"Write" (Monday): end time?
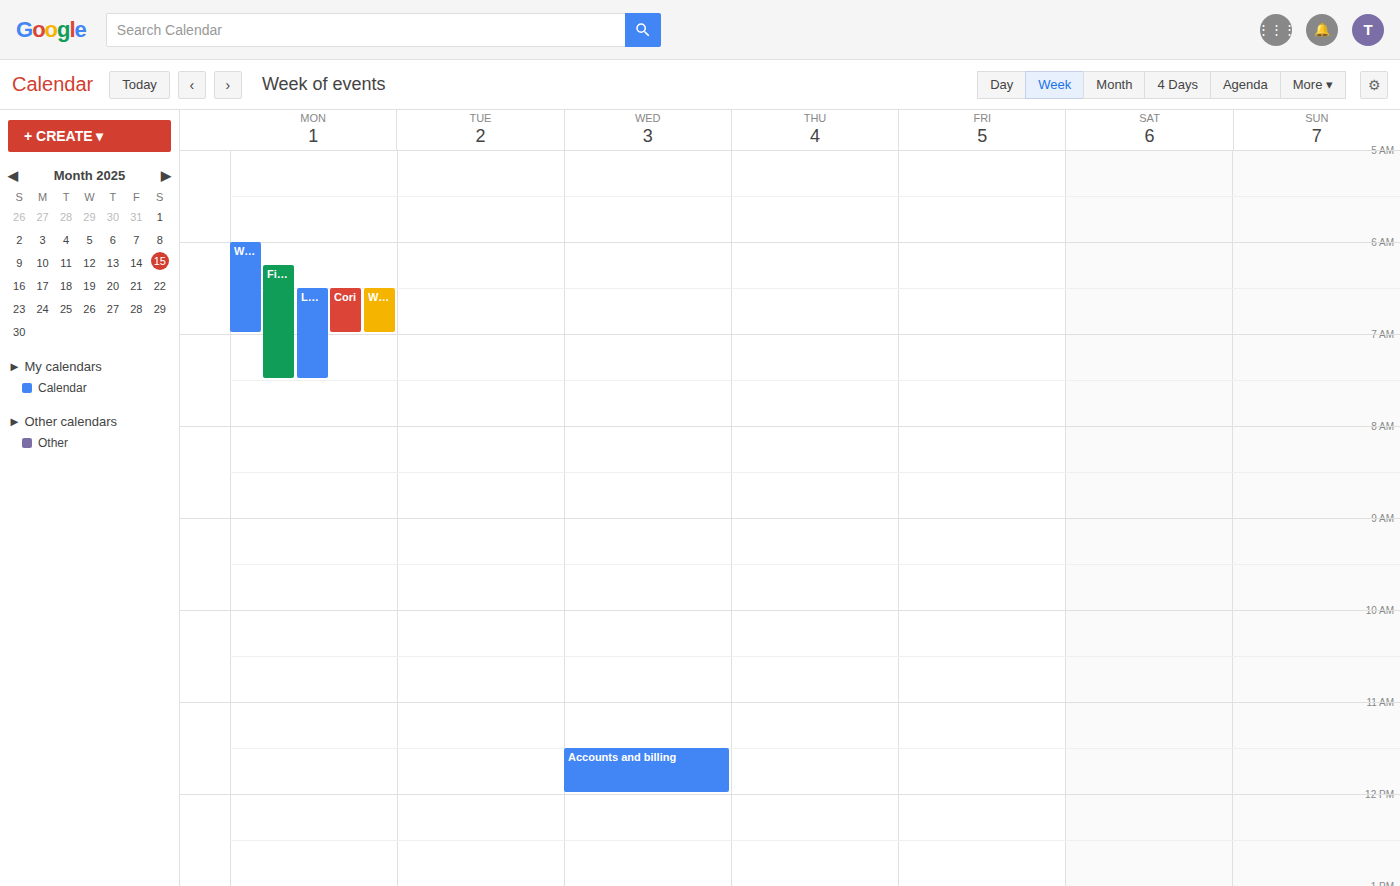
7:00 AM